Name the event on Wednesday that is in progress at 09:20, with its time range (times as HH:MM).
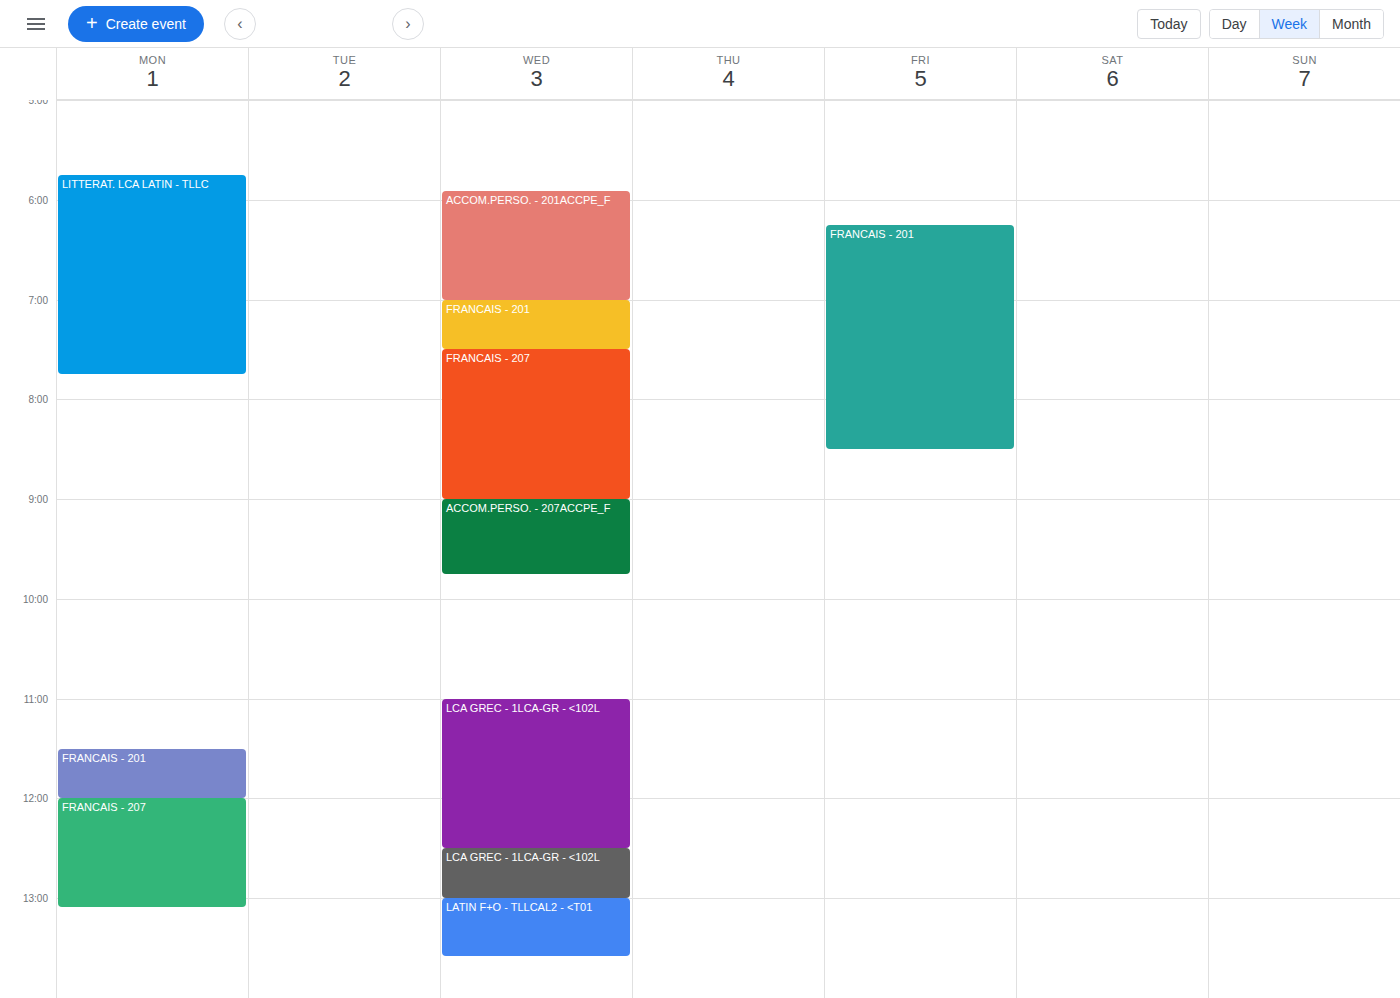
"ACCOM.PERSO. - 207ACCPE_F", 09:00 to 09:45